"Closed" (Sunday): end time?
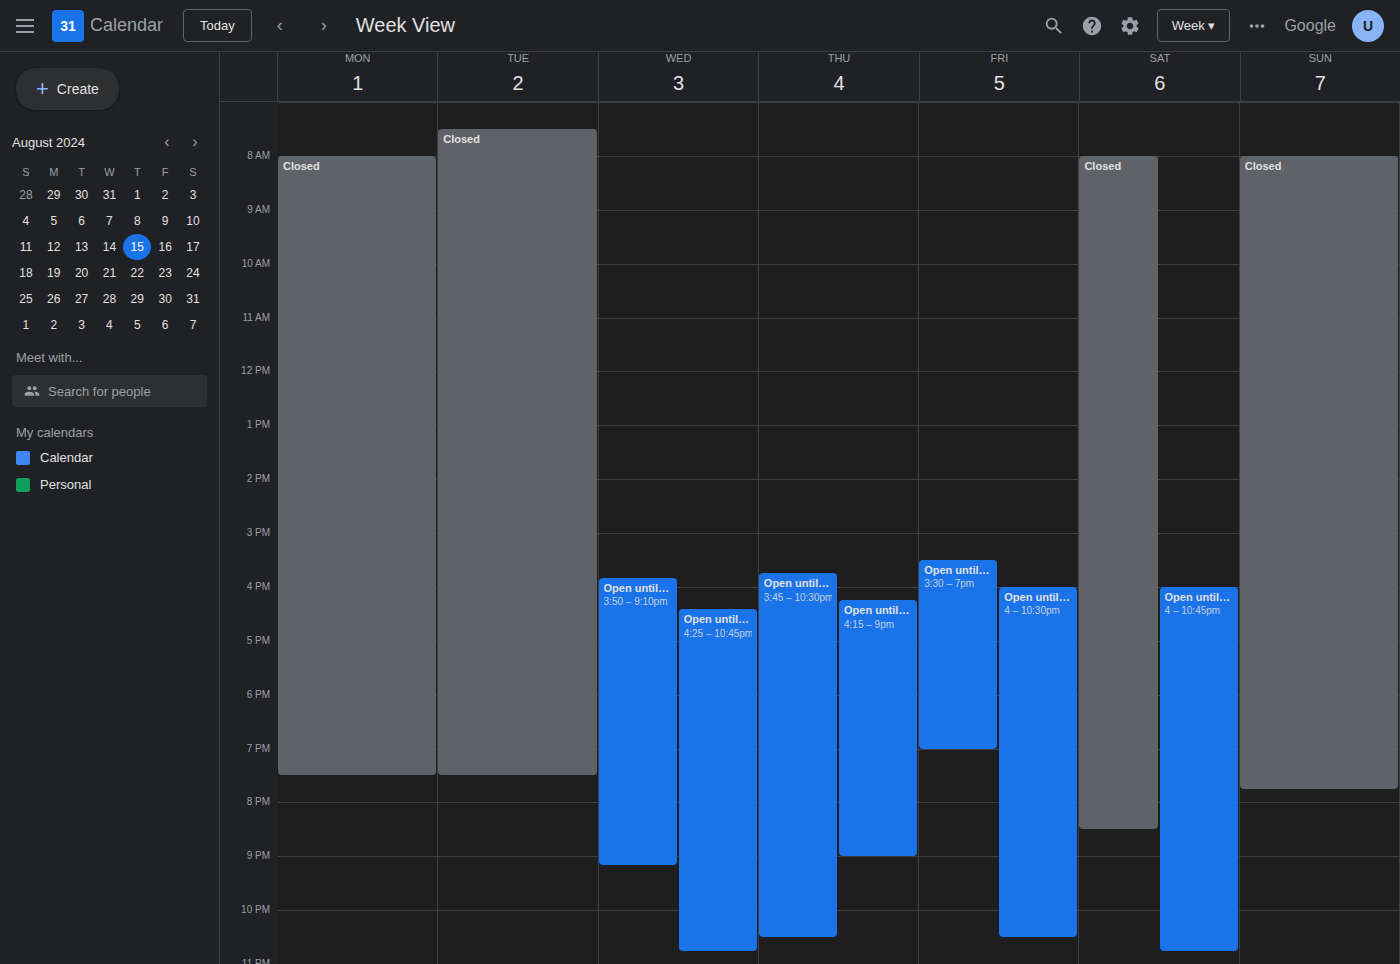
7:45 PM